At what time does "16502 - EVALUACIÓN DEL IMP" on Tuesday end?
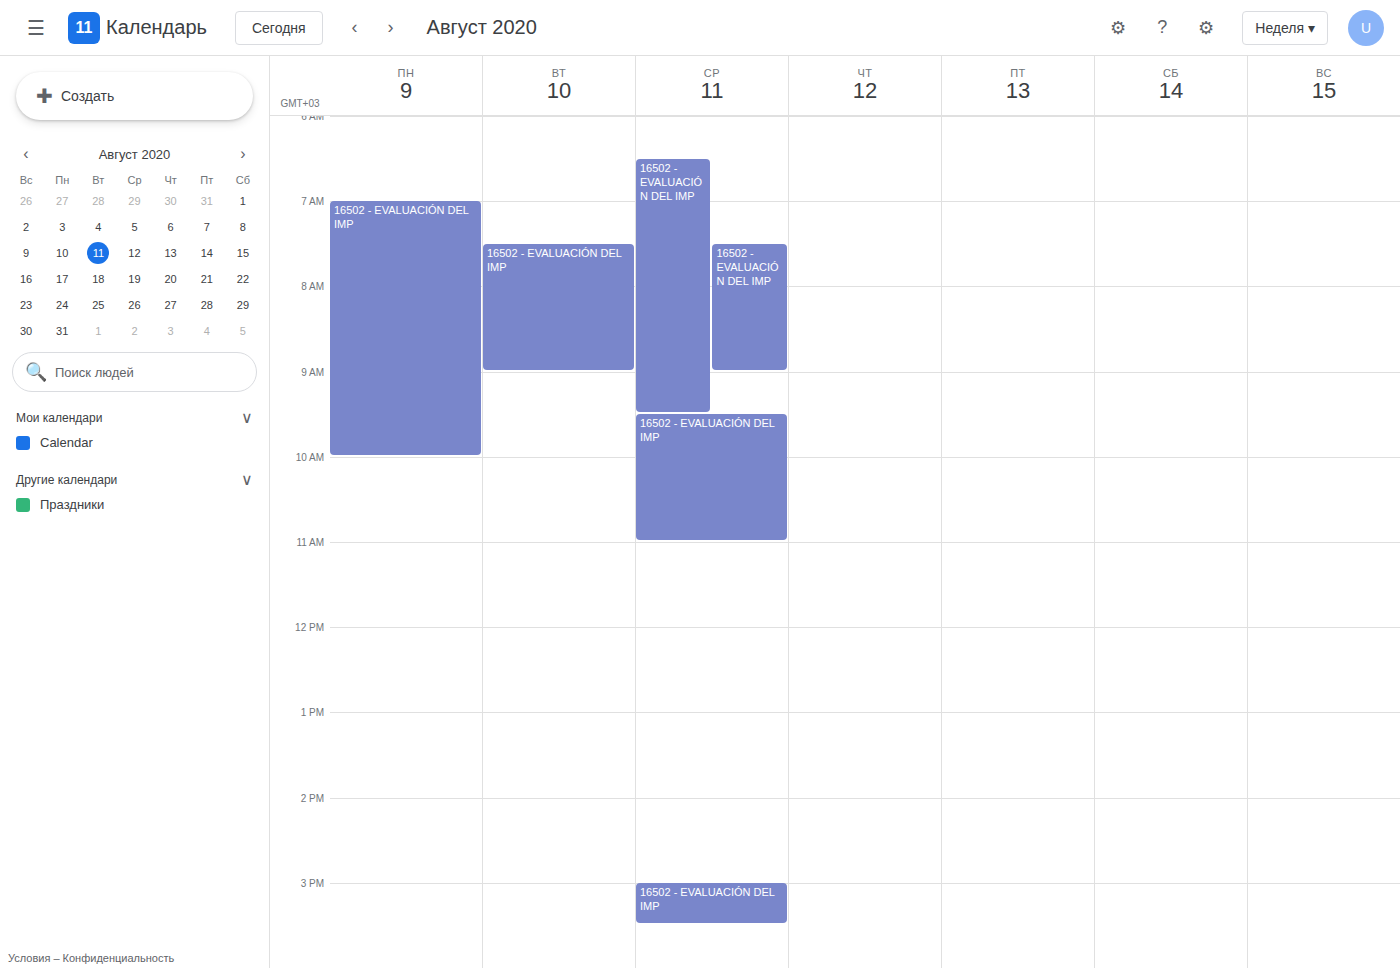
09:00